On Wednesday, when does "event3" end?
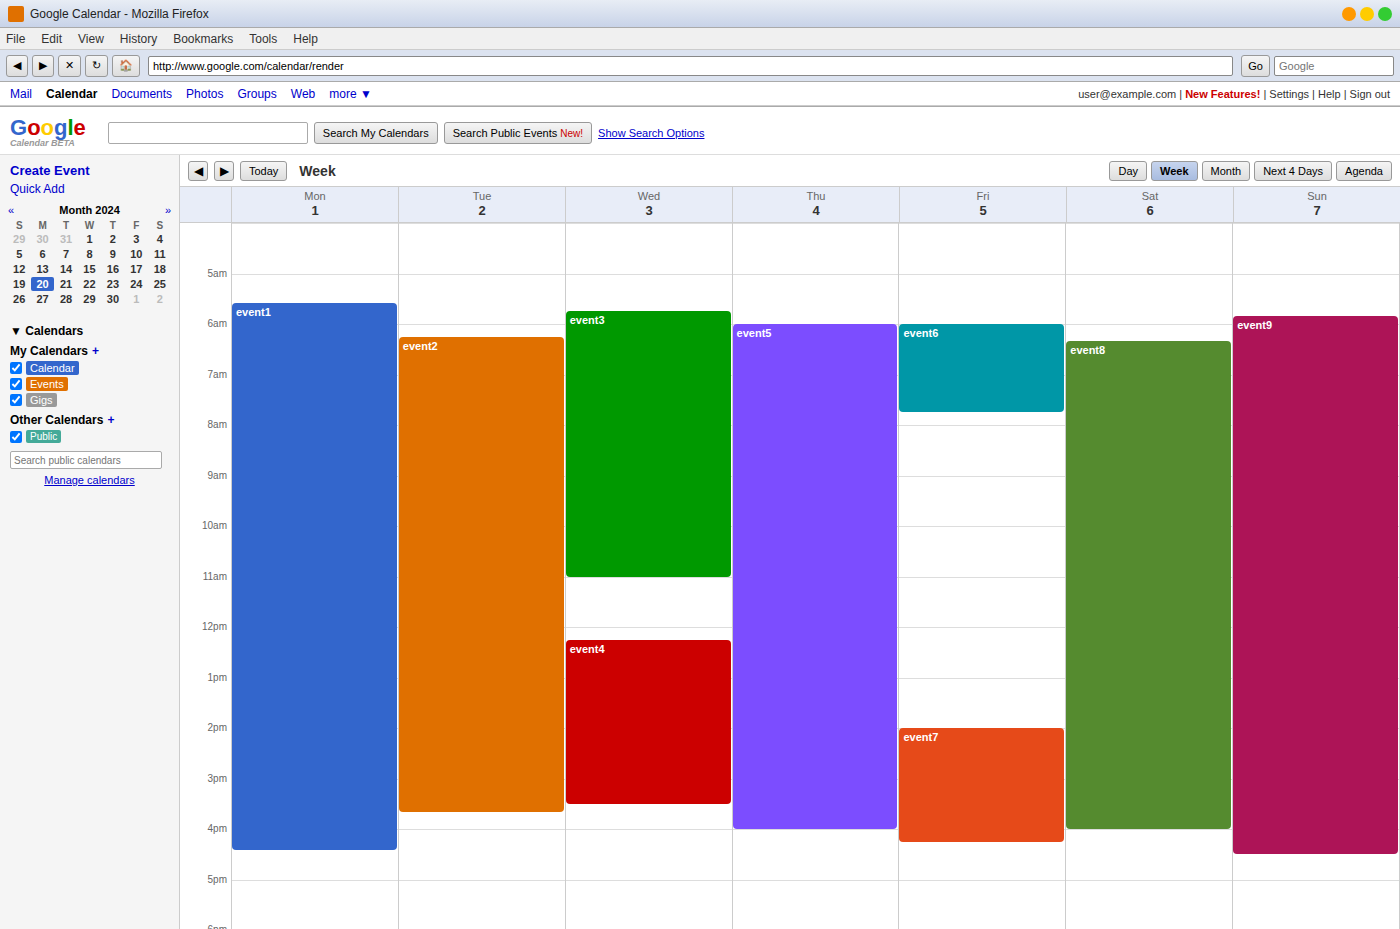
11:00 AM